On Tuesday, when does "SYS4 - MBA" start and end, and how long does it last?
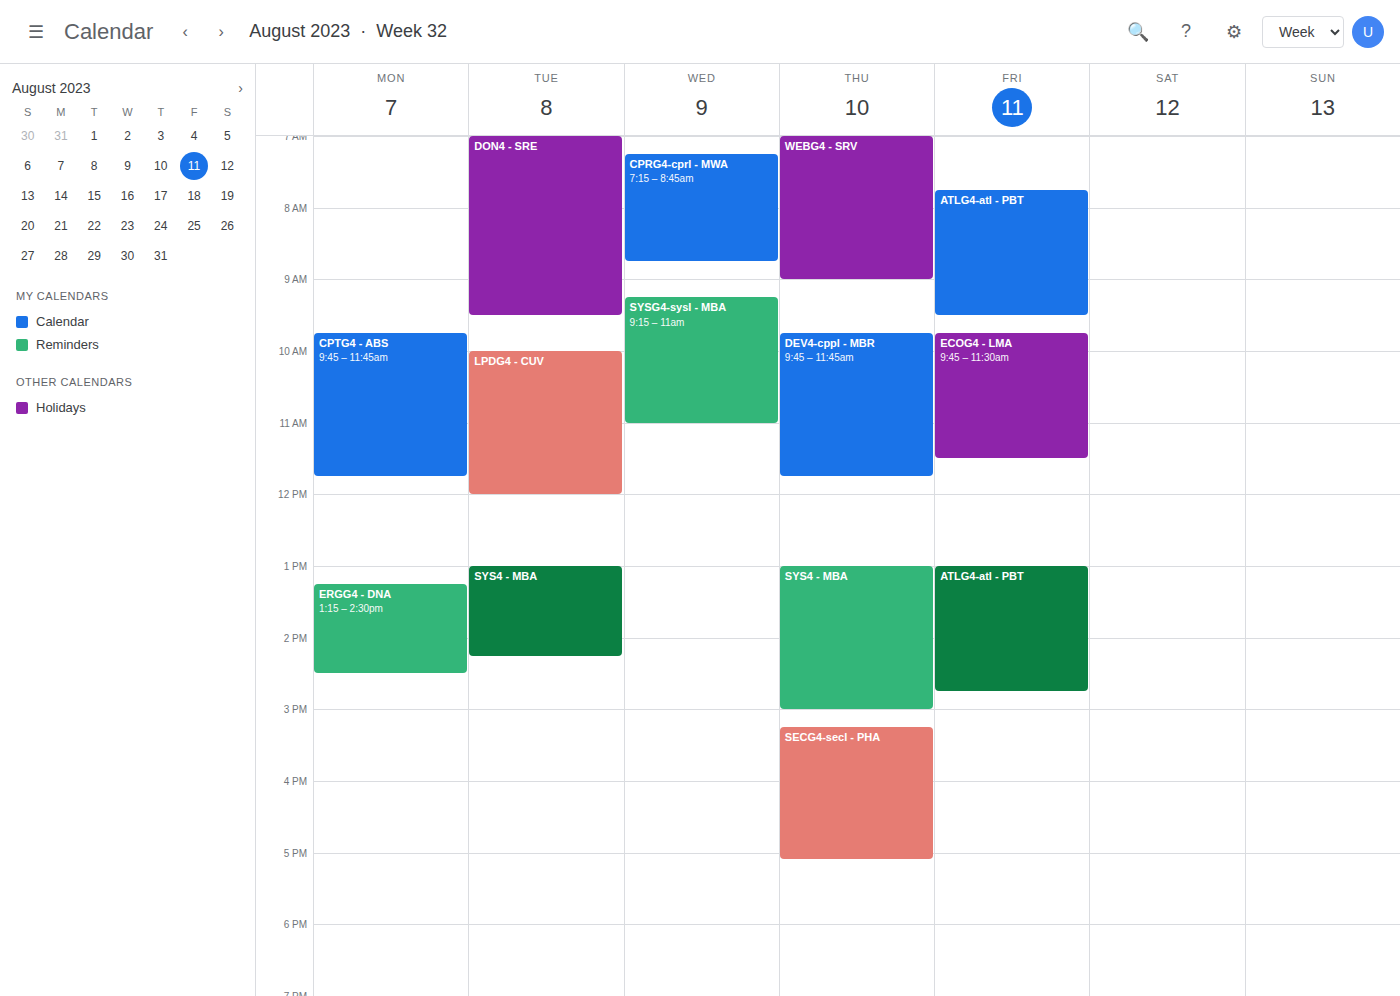
1:00 PM to 2:15 PM, 1 hour 15 minutes